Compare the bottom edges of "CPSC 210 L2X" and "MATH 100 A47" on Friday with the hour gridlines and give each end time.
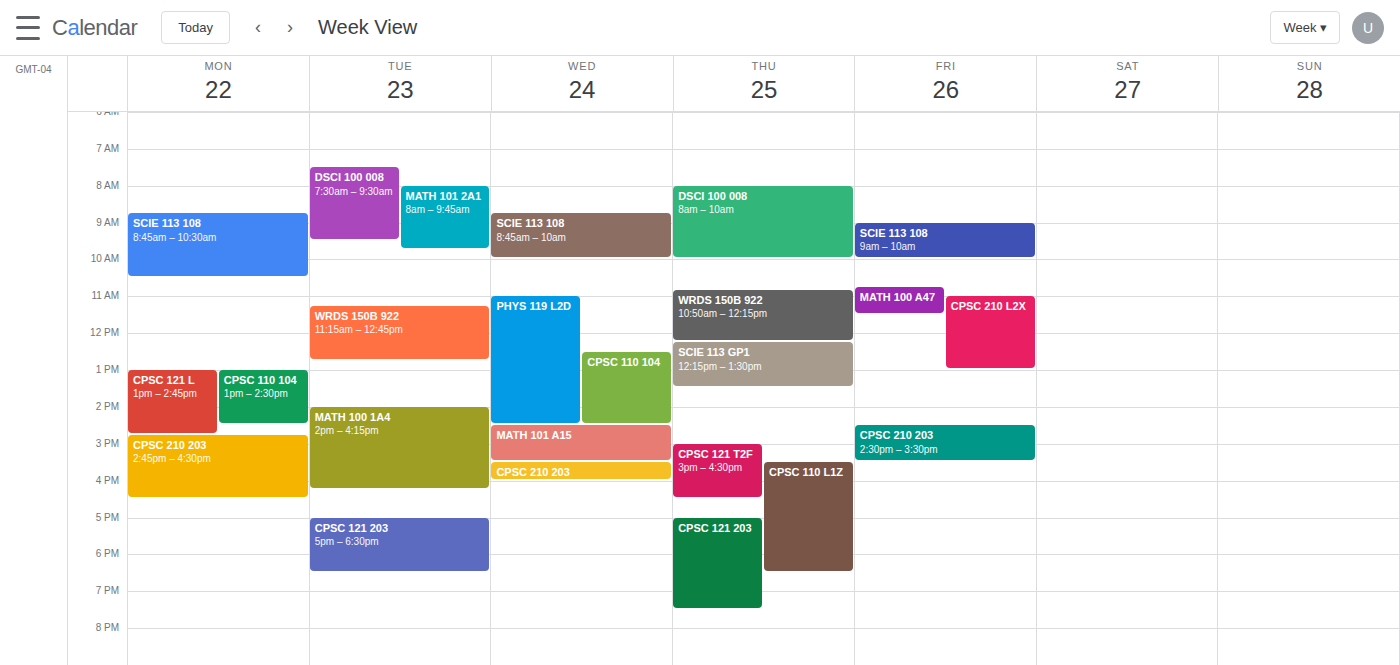
"CPSC 210 L2X": 1:00 PM, exactly on the 1 PM line. "MATH 100 A47": 11:30 AM, halfway between the 11 AM and 12 PM lines.